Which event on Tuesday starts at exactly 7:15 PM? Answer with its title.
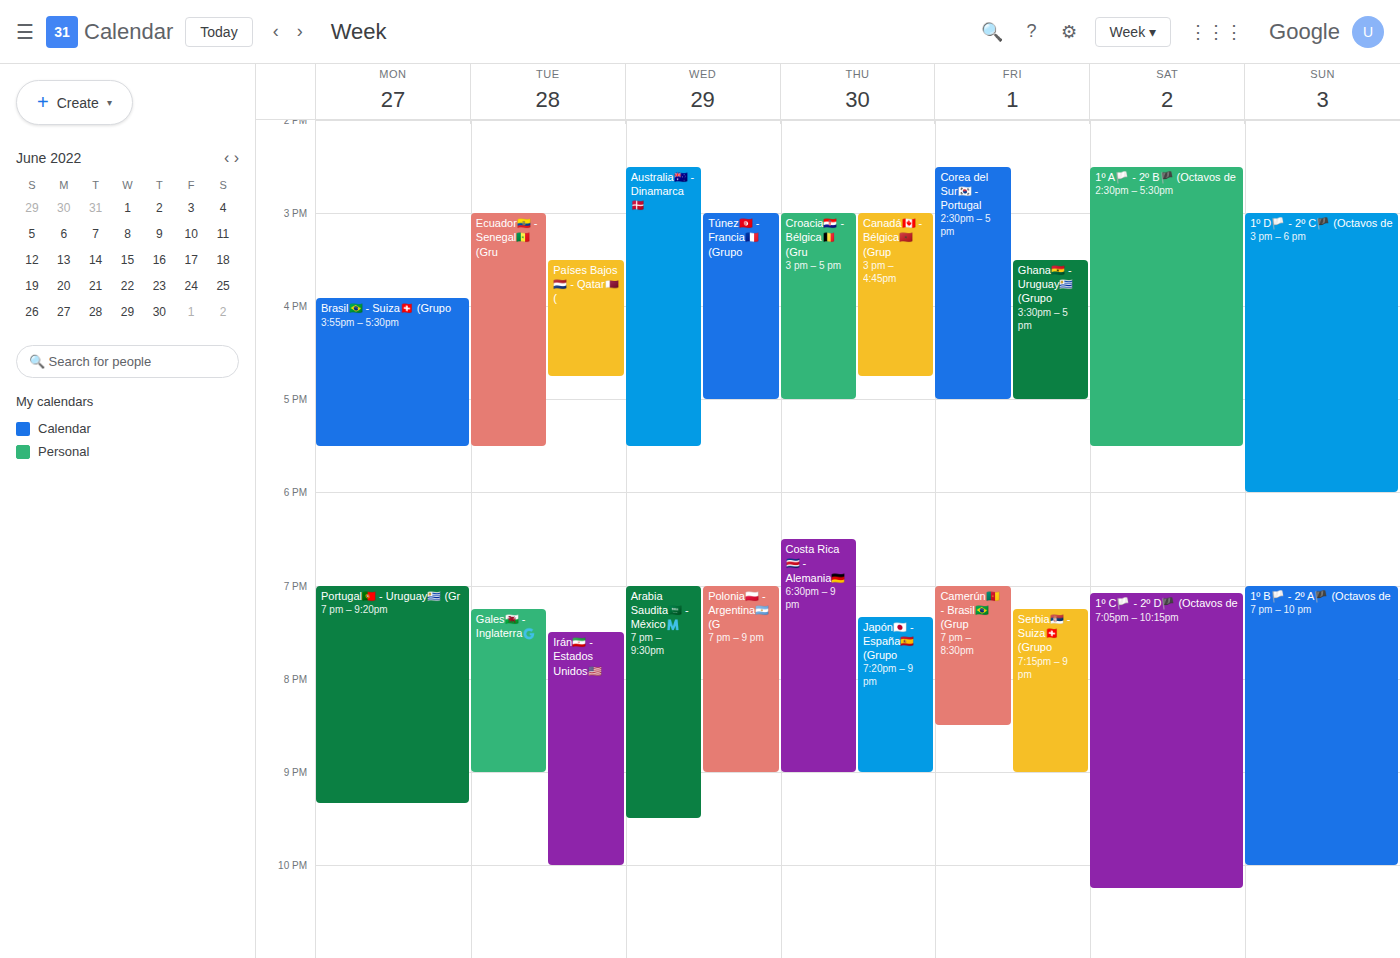
"Gales🏴󠁧󠁢󠁷󠁬󠁳󠁿 - Inglaterra🇬"